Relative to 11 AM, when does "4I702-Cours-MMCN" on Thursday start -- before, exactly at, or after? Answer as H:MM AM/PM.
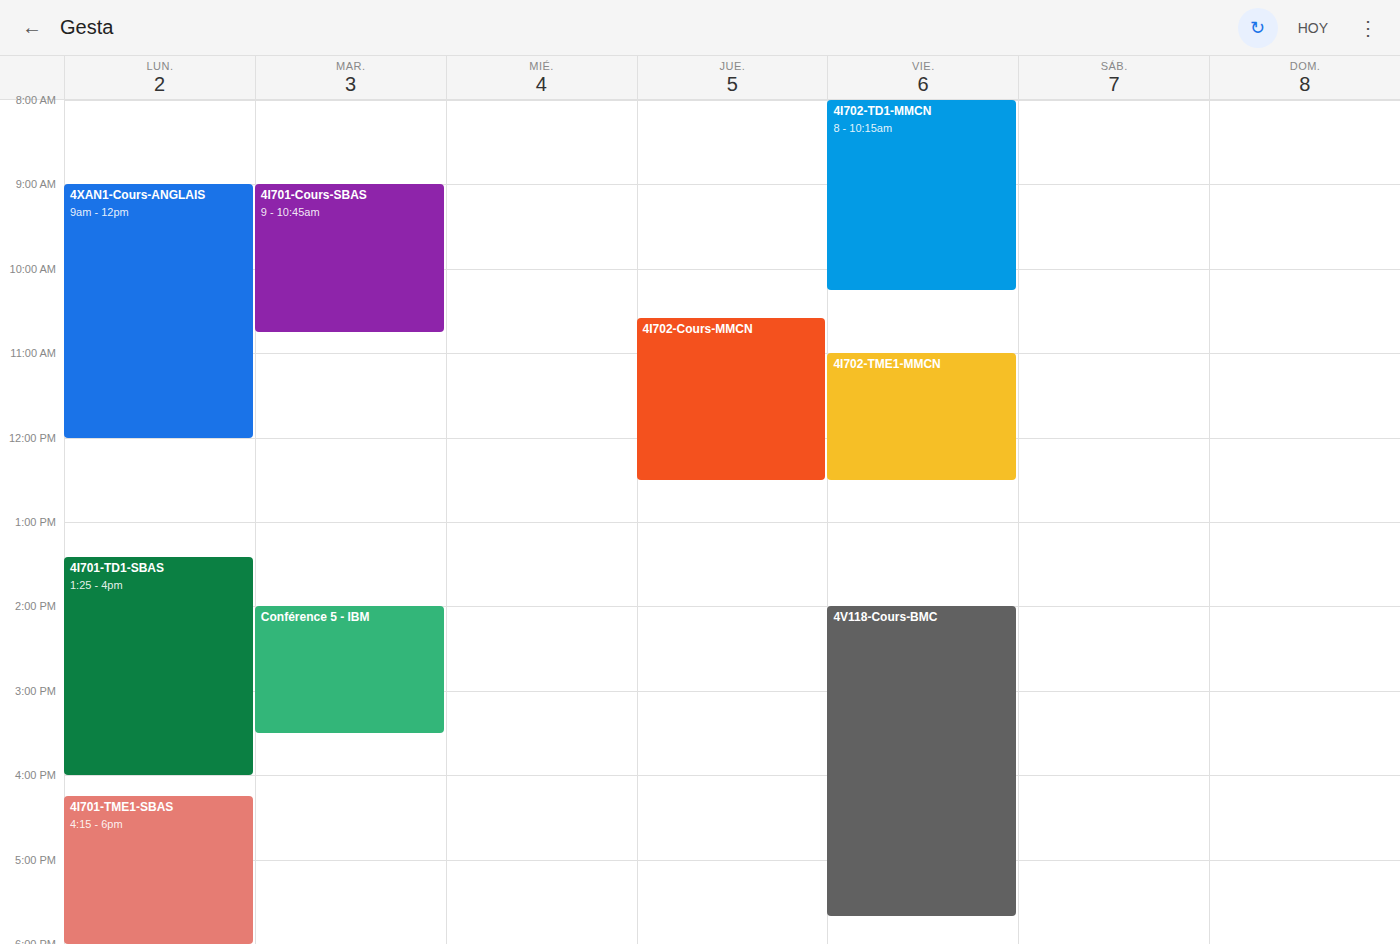
10:35 AM -- before 11 AM, 25 minutes above the 11 AM line.